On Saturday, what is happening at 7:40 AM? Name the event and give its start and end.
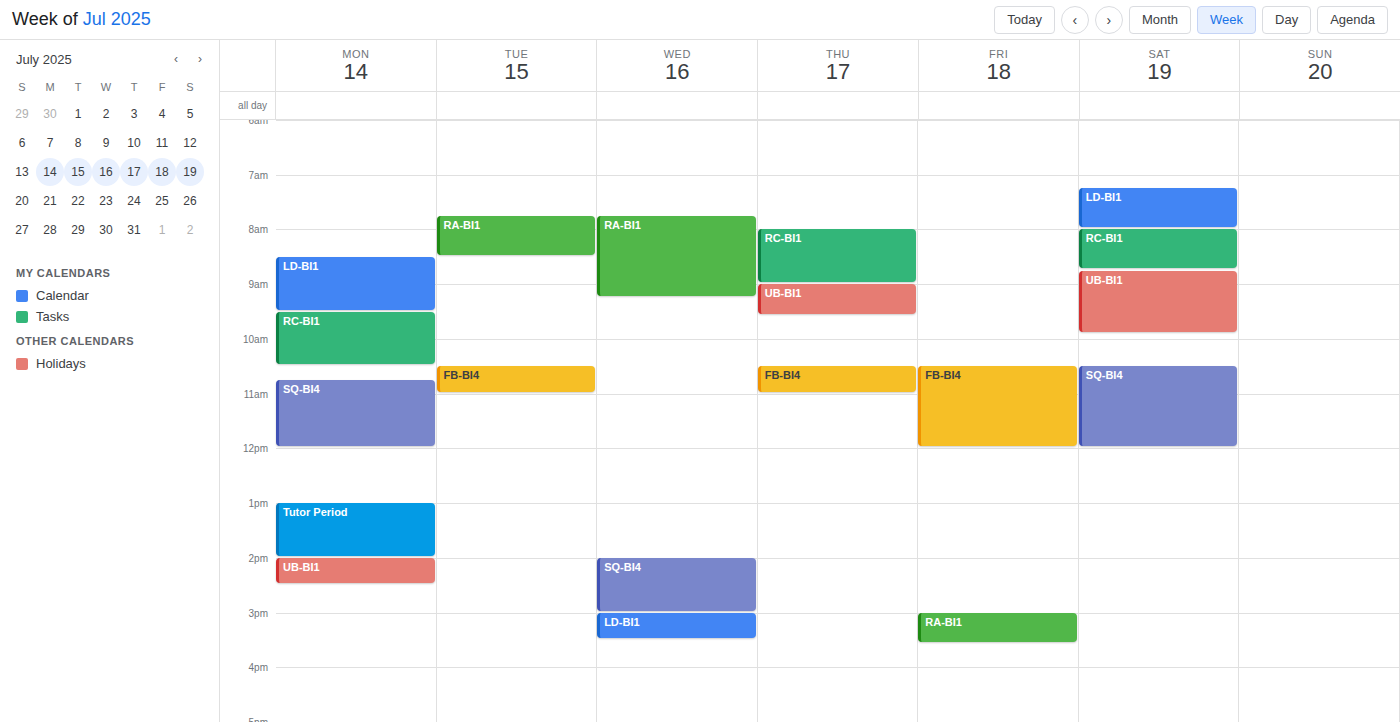
"LD-BI1", 7:15 AM to 8:00 AM